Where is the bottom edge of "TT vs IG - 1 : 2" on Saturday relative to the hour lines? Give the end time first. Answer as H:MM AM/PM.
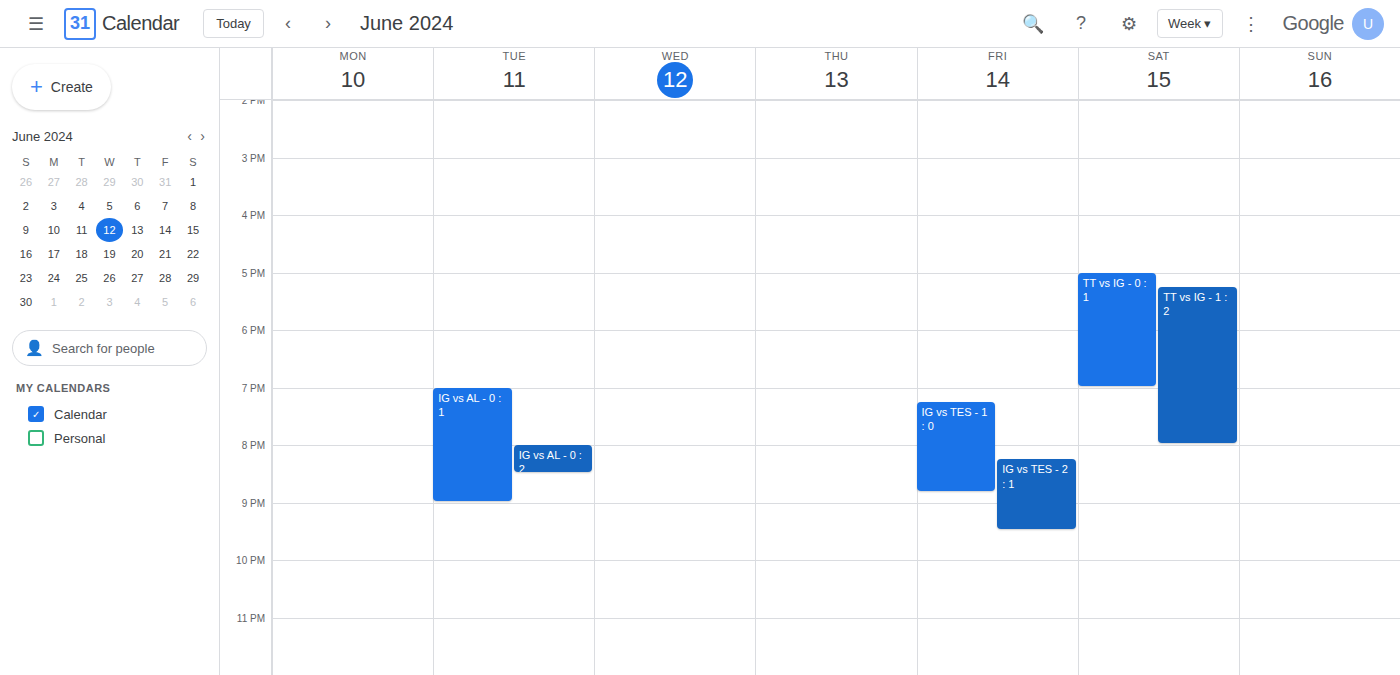
8:00 PM -- exactly on the 8 PM line.